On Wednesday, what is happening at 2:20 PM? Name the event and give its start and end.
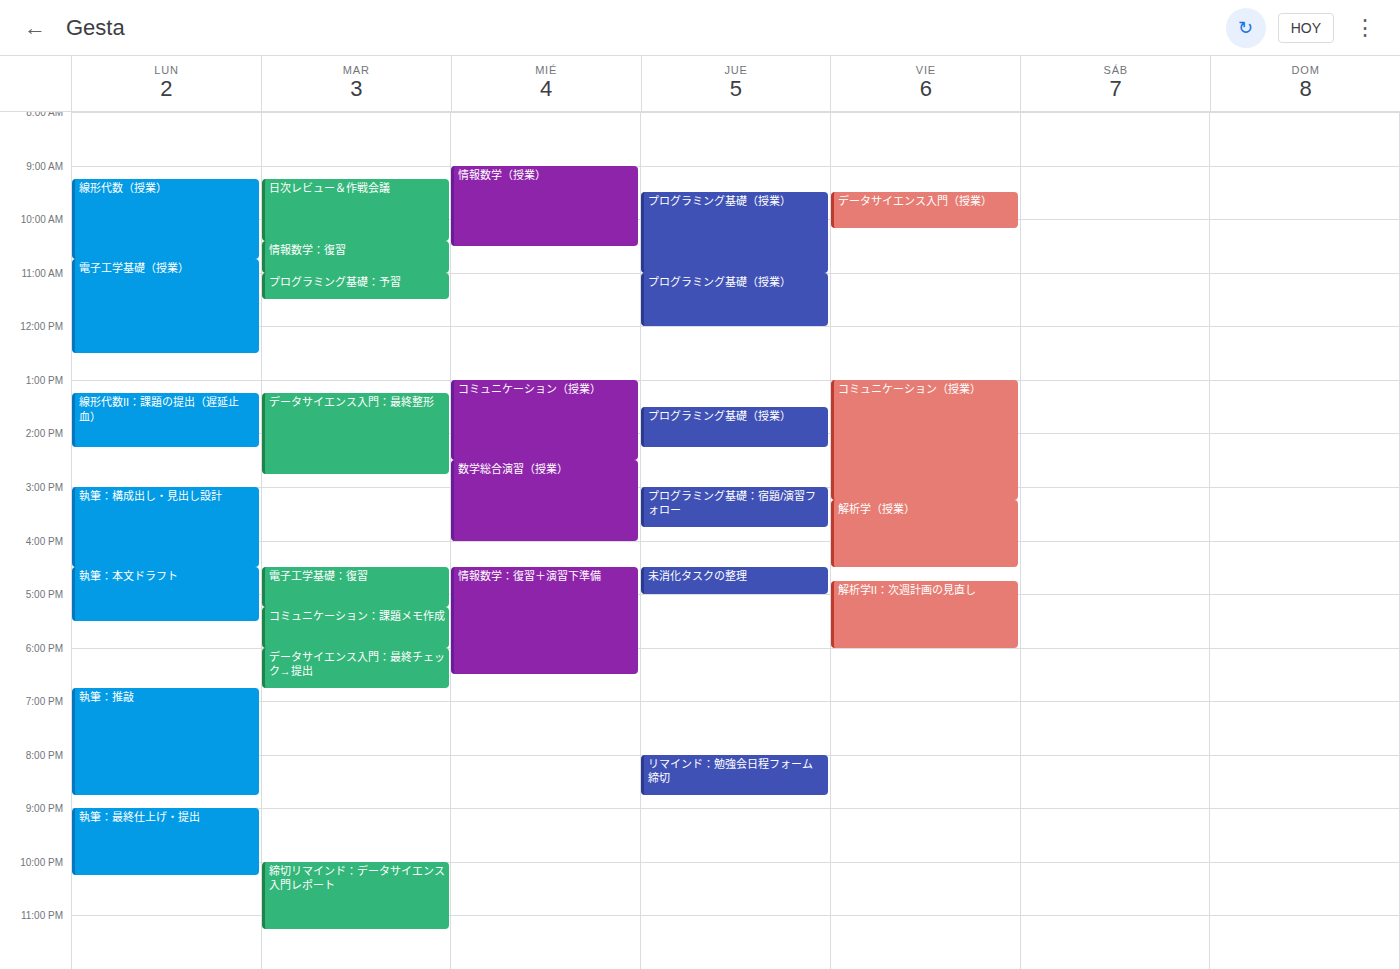
"コミュニケーション（授業）", 1:00 PM to 2:30 PM